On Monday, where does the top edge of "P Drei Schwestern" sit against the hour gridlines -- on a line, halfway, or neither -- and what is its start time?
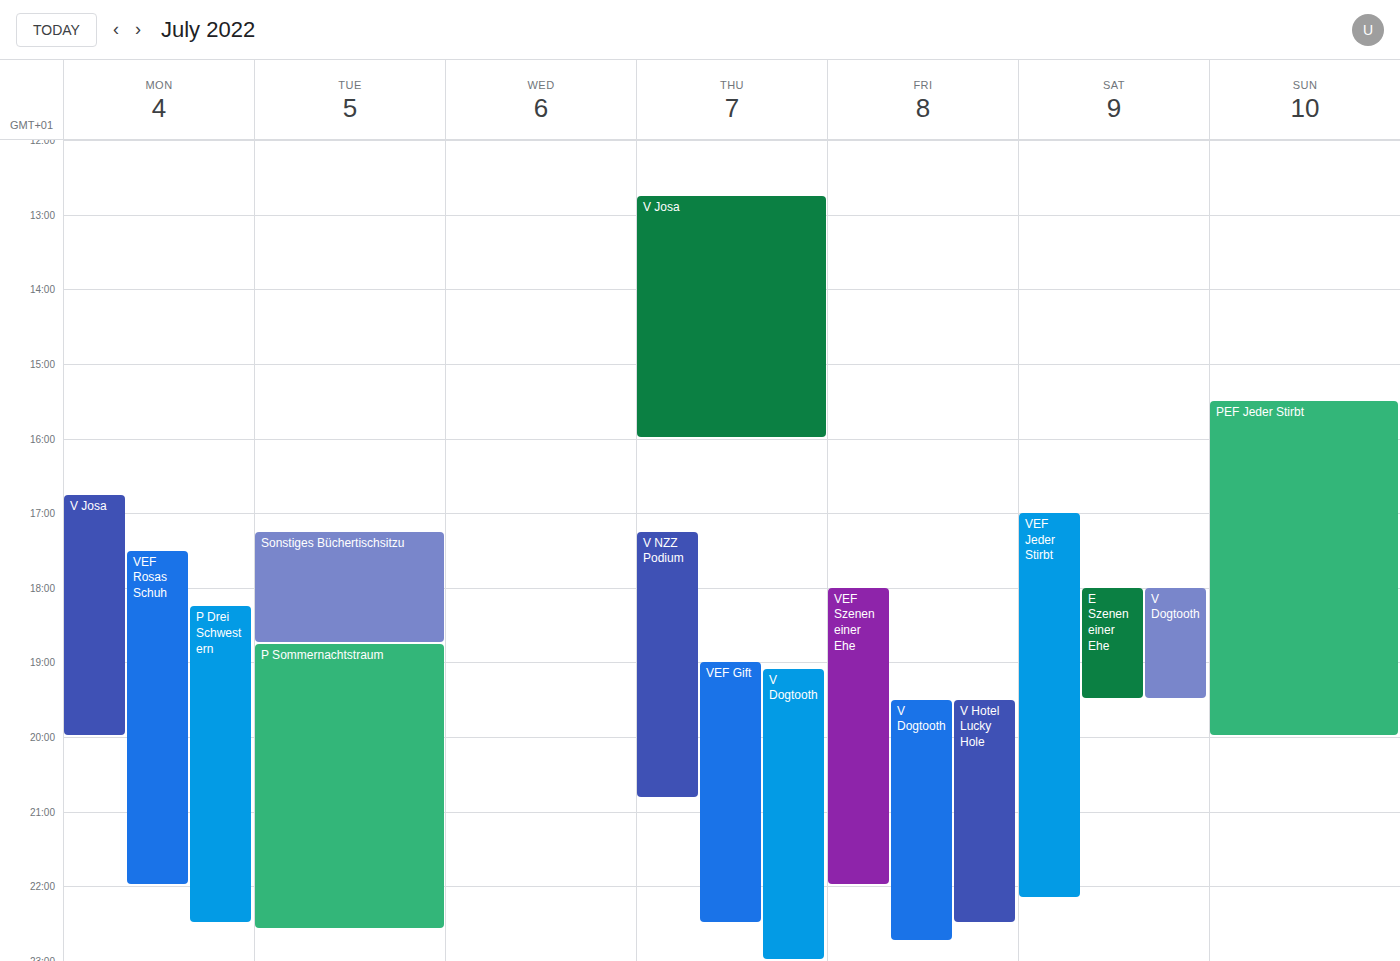
6:15 PM -- neither: a quarter of the way from the 6 PM line to the 7 PM line.